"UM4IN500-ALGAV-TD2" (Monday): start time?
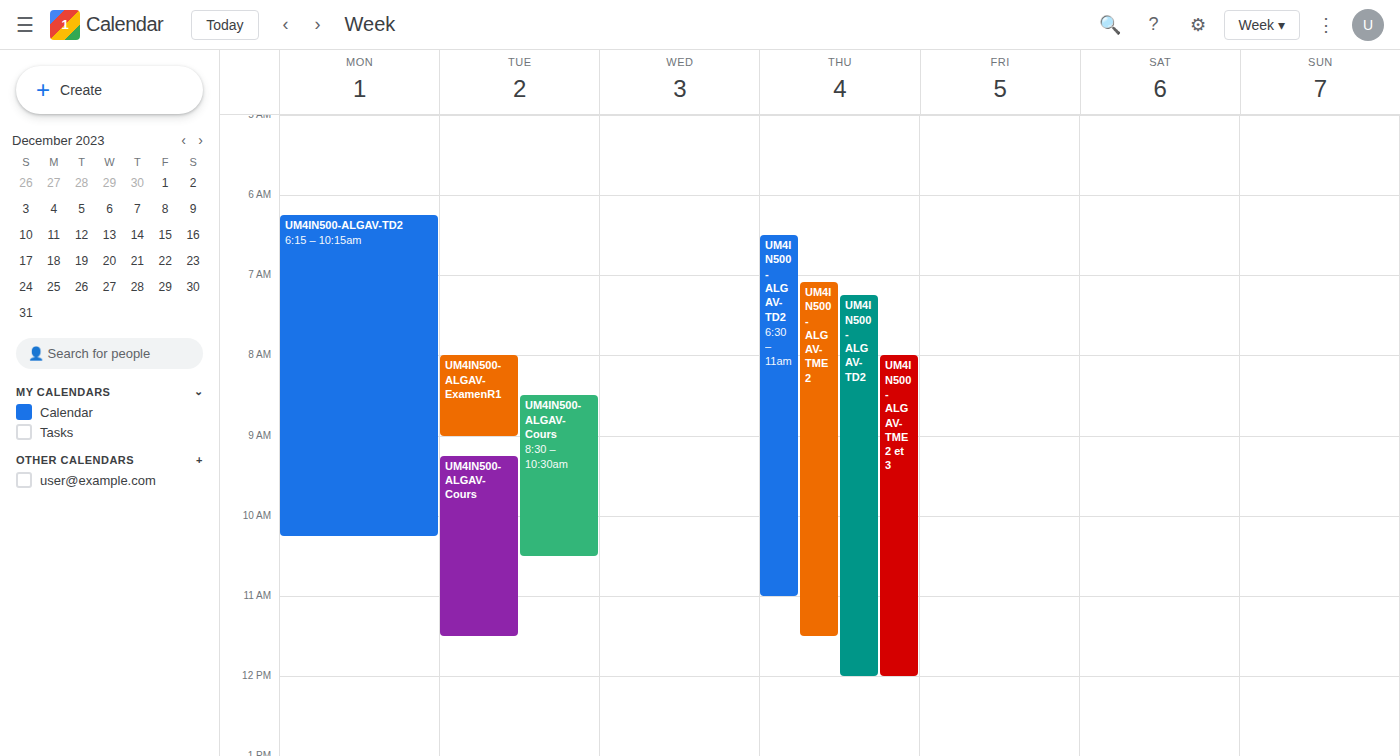
6:15 AM